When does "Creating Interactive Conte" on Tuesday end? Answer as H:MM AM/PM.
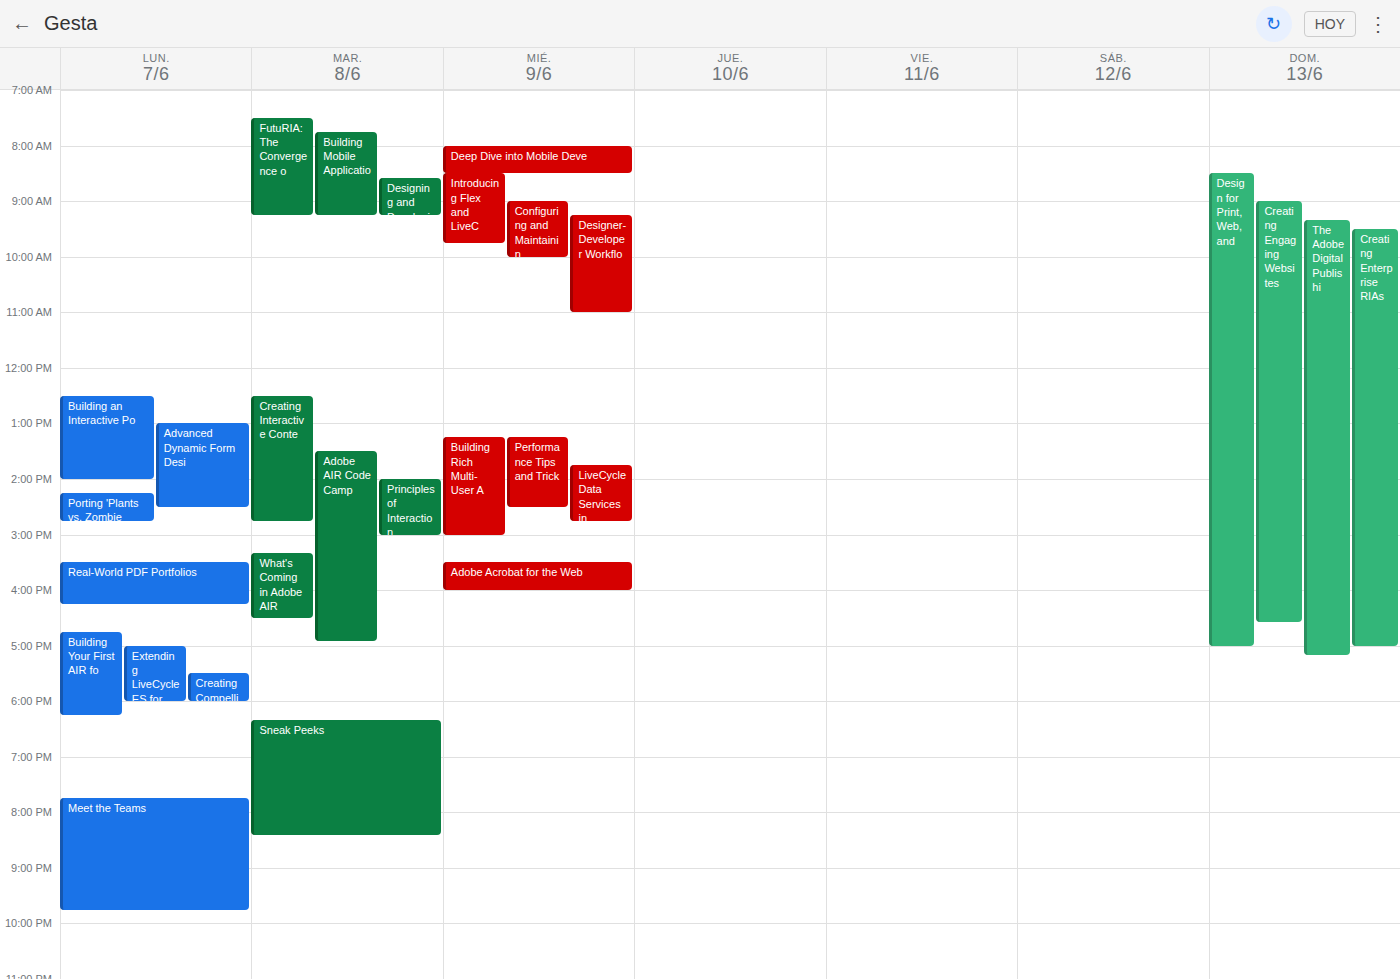
2:45 PM